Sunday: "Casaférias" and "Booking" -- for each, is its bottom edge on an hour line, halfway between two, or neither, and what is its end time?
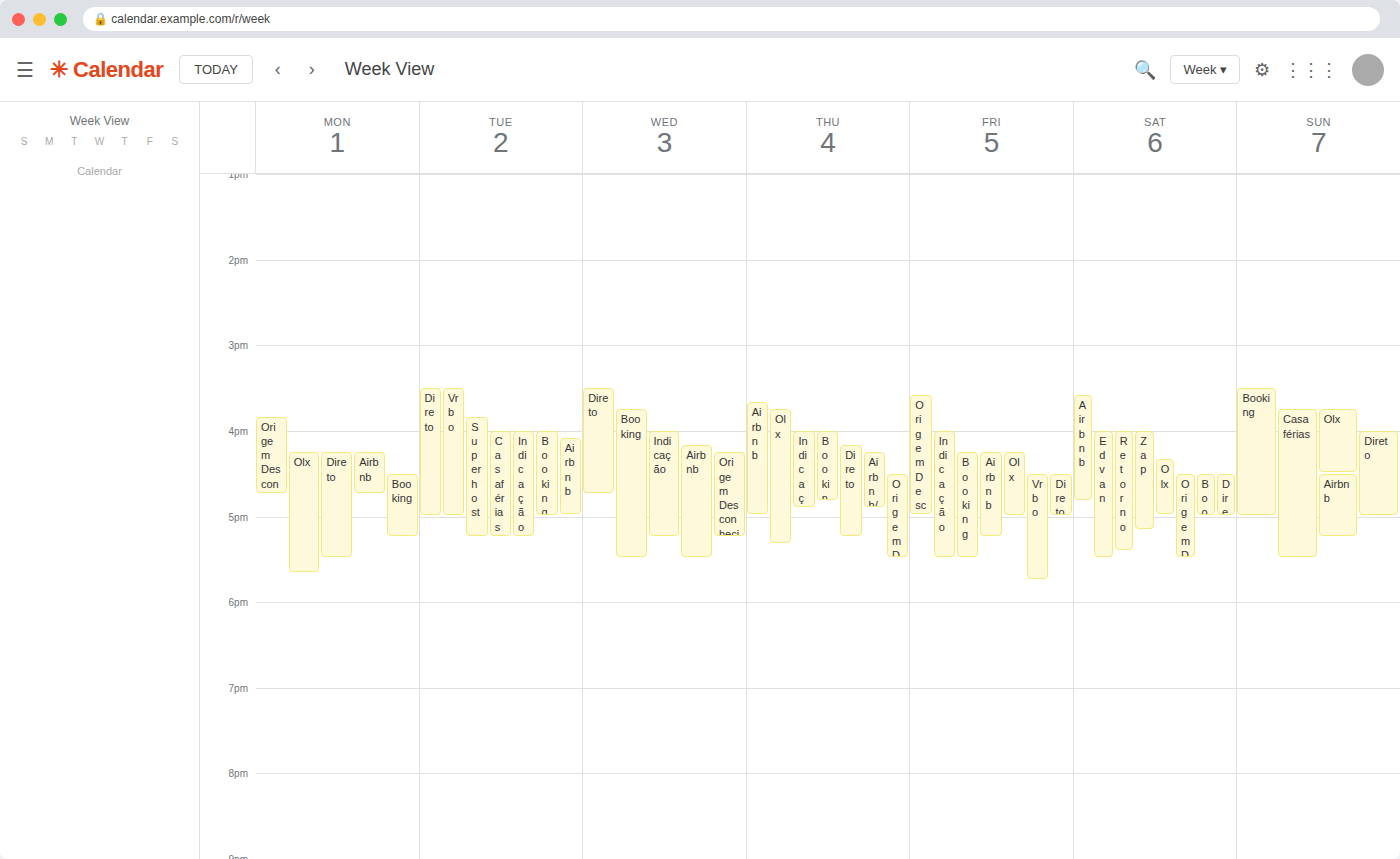
"Casaférias": 5:30 PM, halfway between the 5 PM and 6 PM lines. "Booking": 5:00 PM, exactly on the 5 PM line.